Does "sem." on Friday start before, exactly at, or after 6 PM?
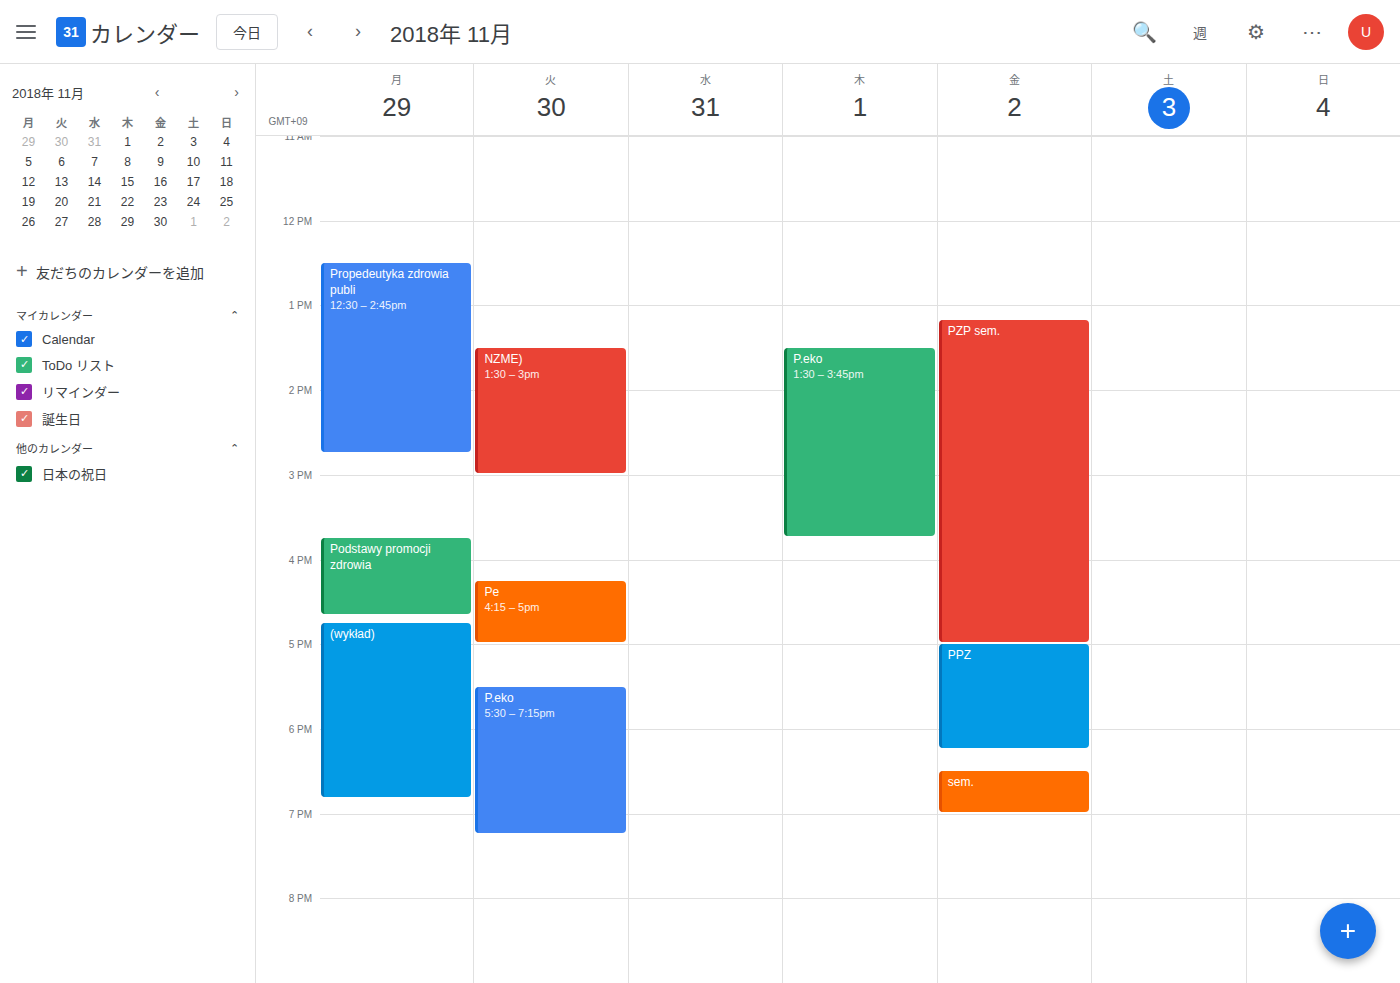
6:30 PM -- after 6 PM, 30 minutes below the 6 PM line.